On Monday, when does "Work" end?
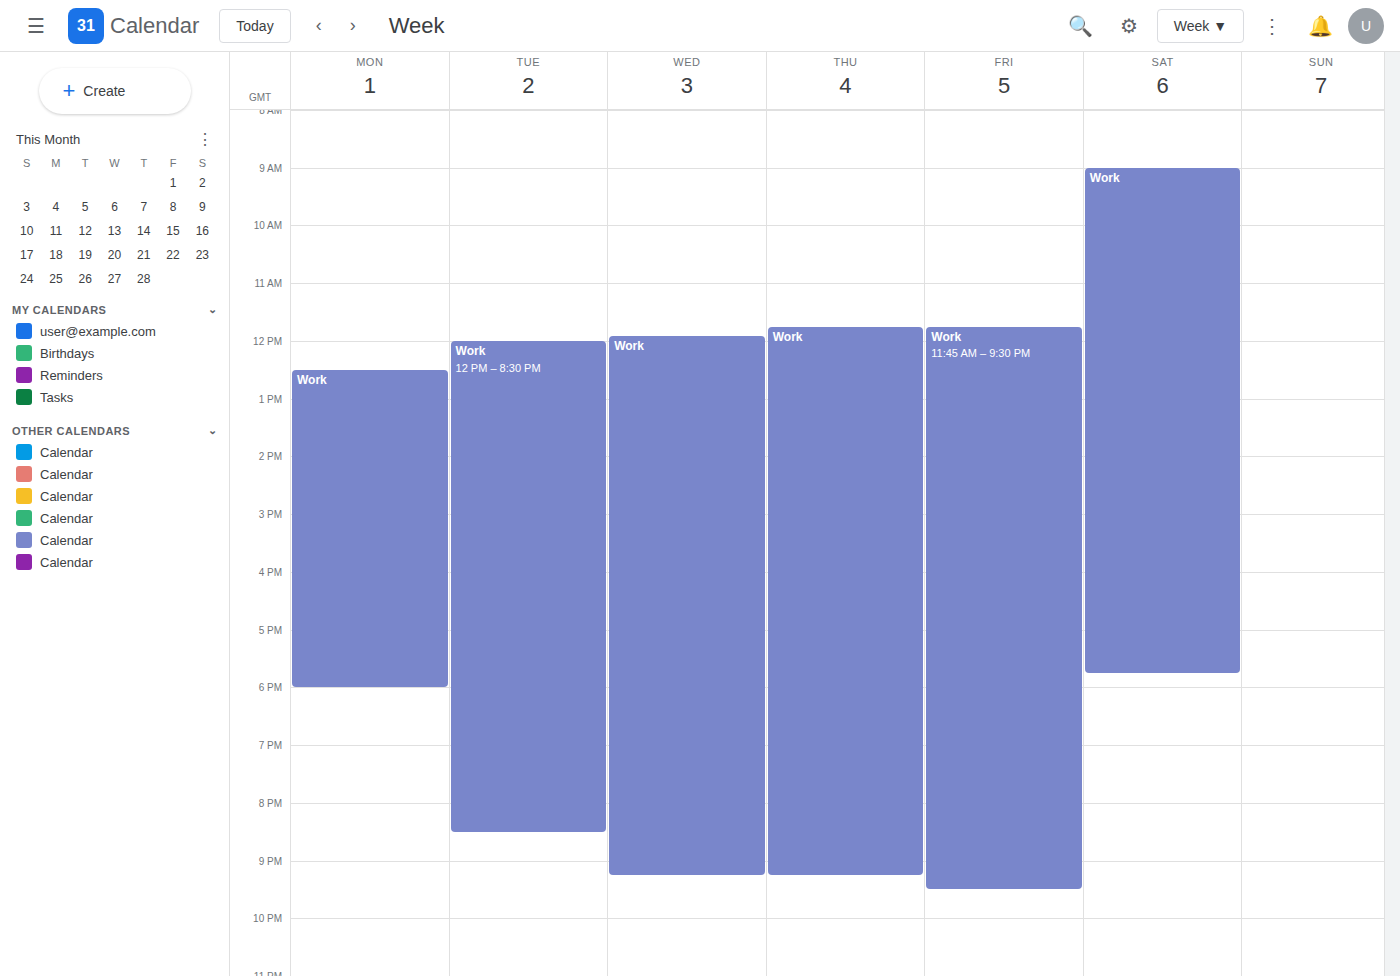
6:00 PM